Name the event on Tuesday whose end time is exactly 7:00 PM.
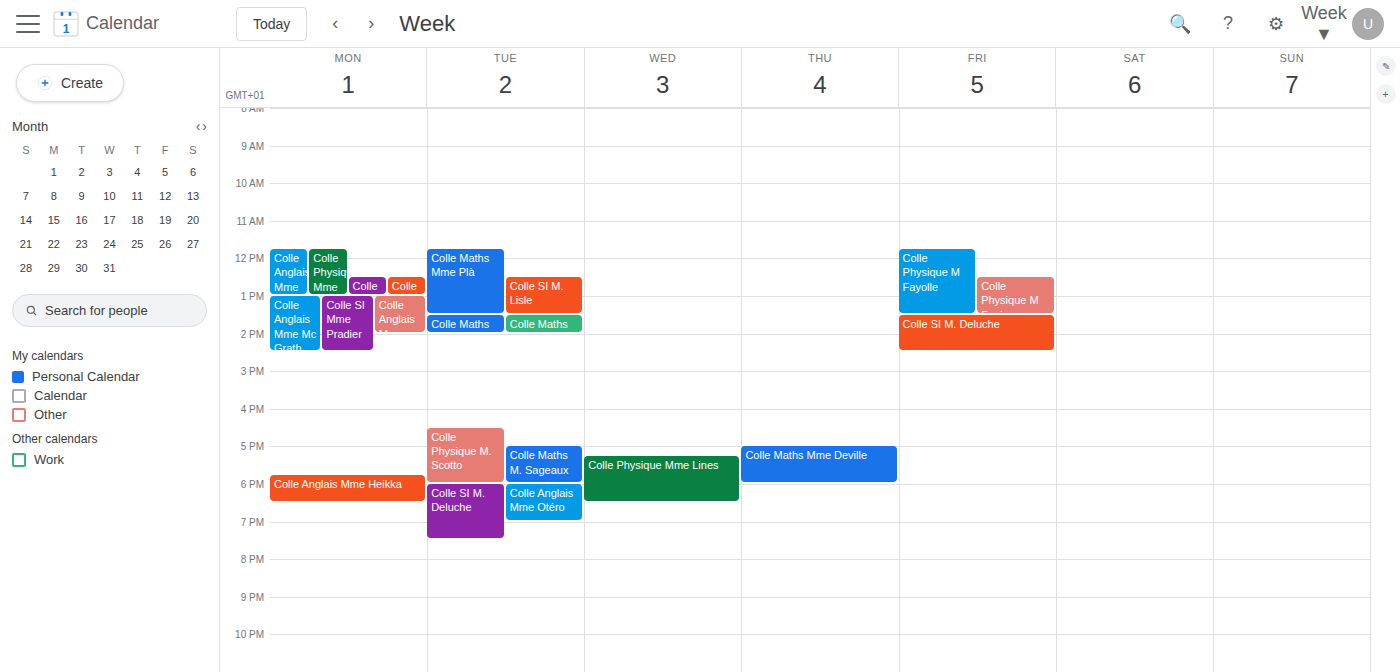
"Colle Anglais Mme Otéro"